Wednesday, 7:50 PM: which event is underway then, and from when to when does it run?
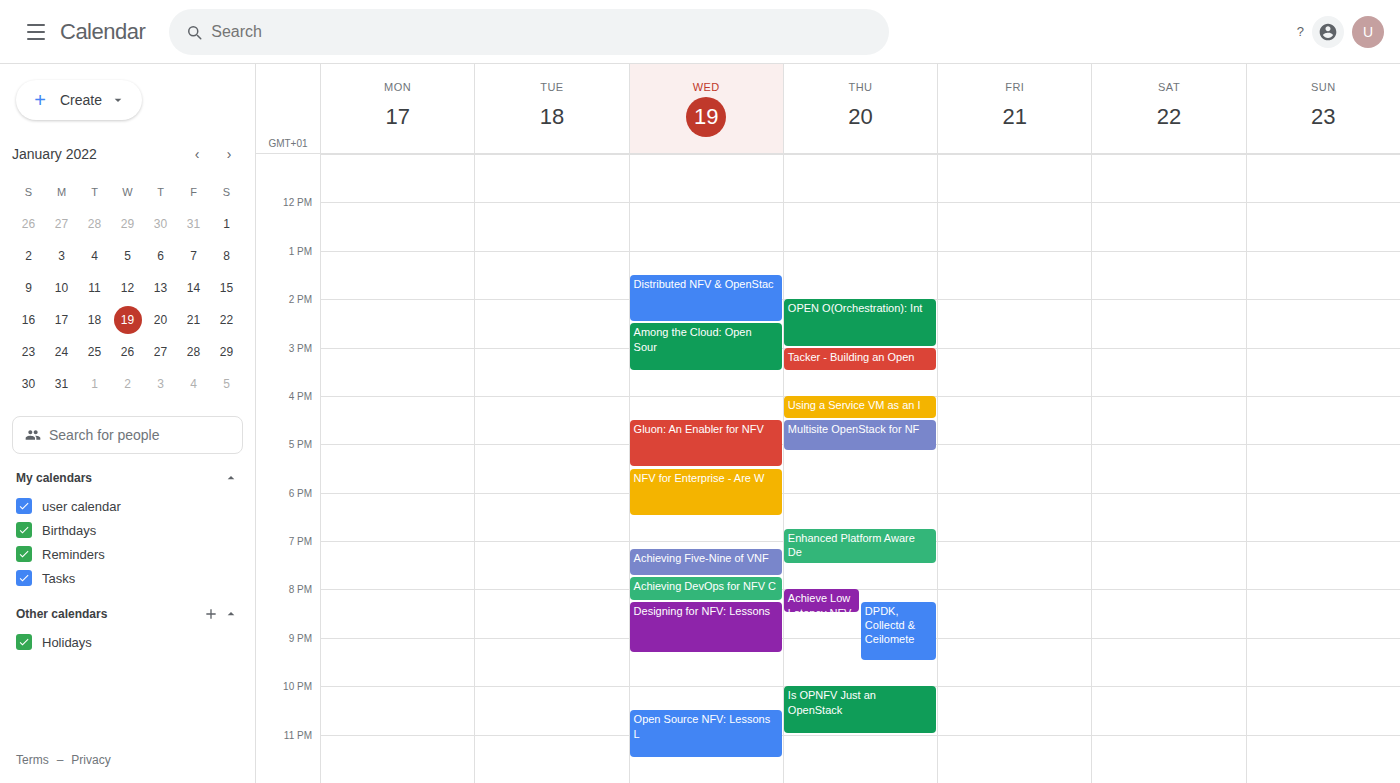
"Achieving DevOps for NFV C", 7:45 PM to 8:15 PM